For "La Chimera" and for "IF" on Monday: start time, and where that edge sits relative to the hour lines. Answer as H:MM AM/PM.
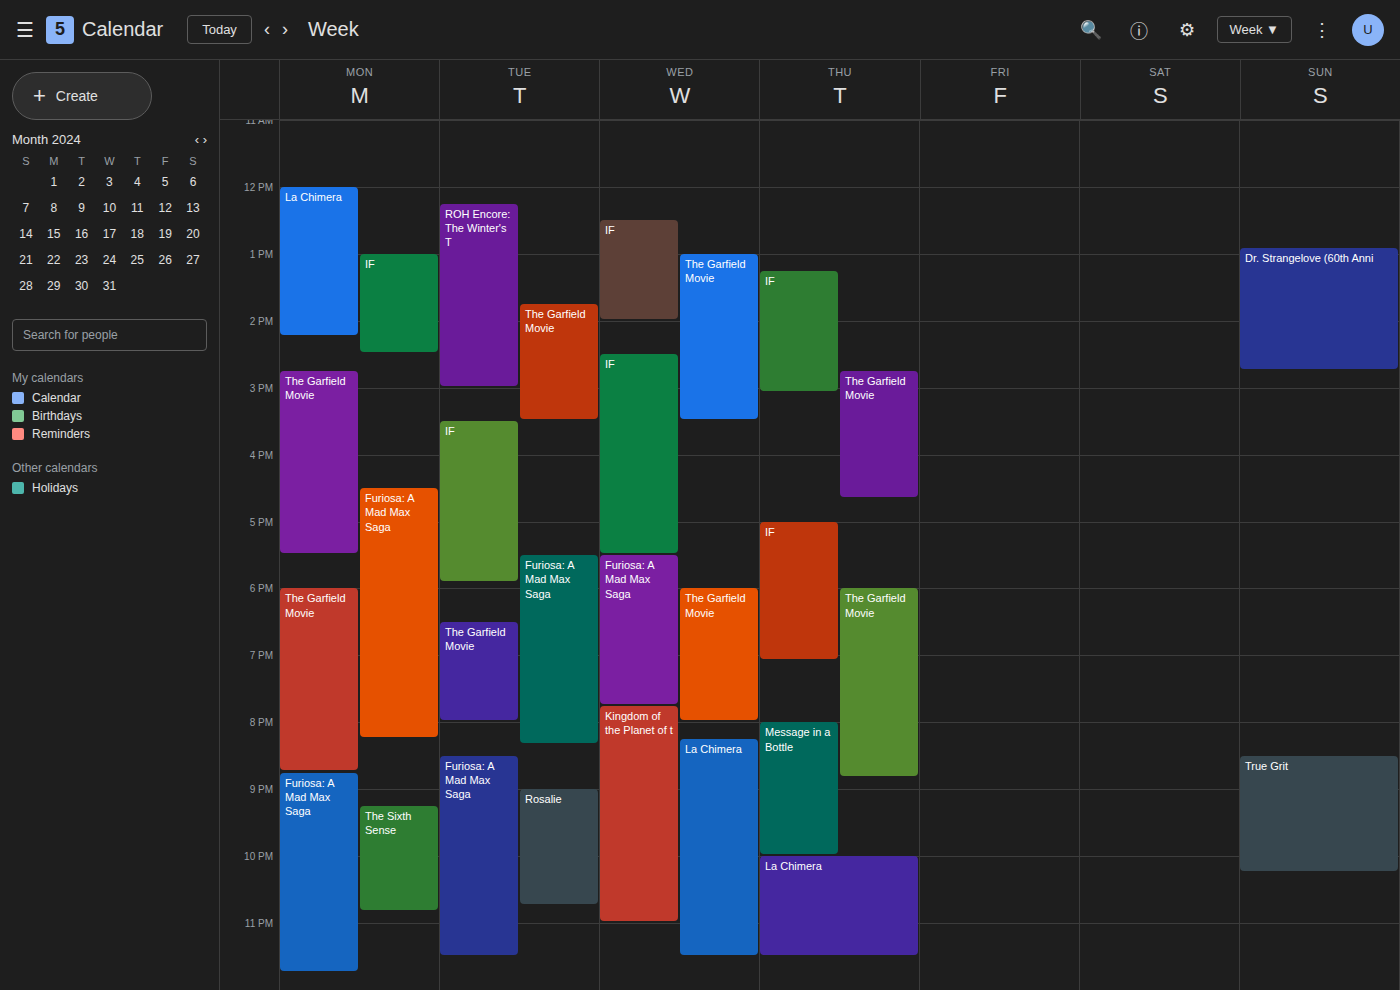
"La Chimera": 12:00 PM, exactly on the 12 PM line. "IF": 1:00 PM, exactly on the 1 PM line.